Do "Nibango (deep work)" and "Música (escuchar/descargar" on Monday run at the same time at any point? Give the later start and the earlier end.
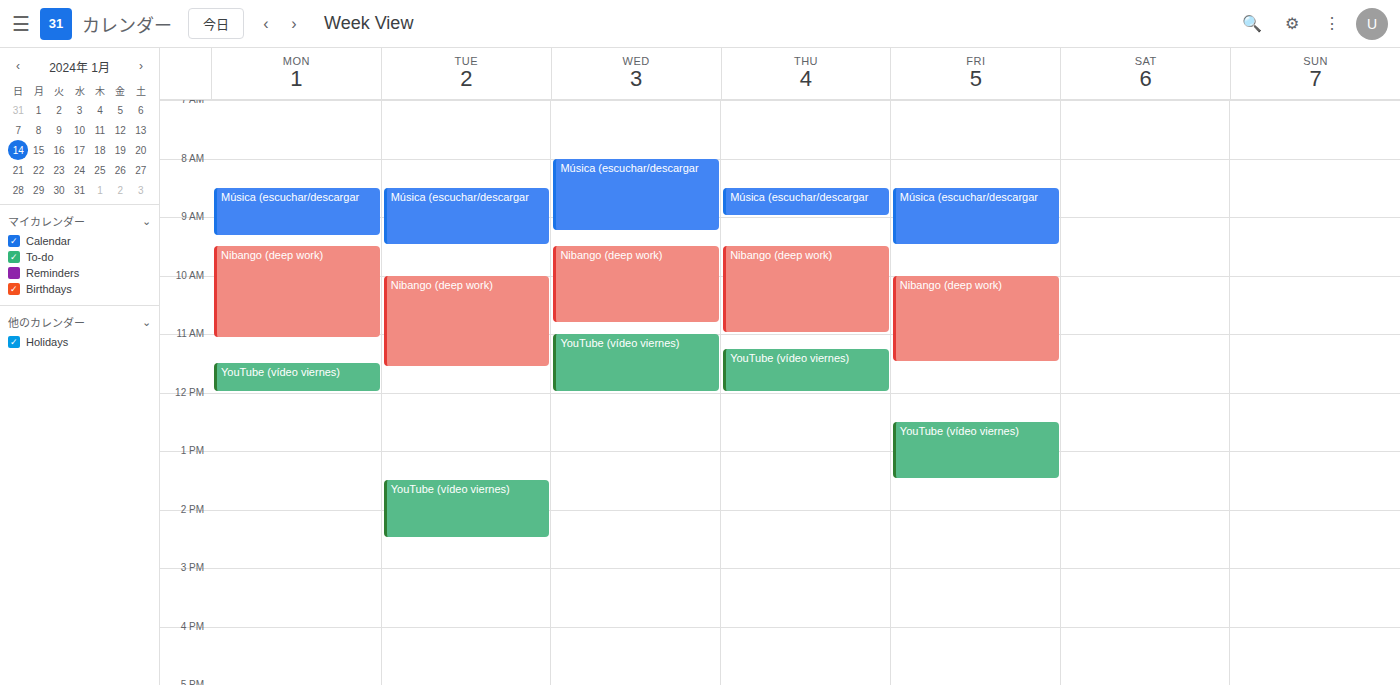
"Música (escuchar/descargar" ends at 9:20 AM and "Nibango (deep work)" starts at 9:30 AM -- no overlap.